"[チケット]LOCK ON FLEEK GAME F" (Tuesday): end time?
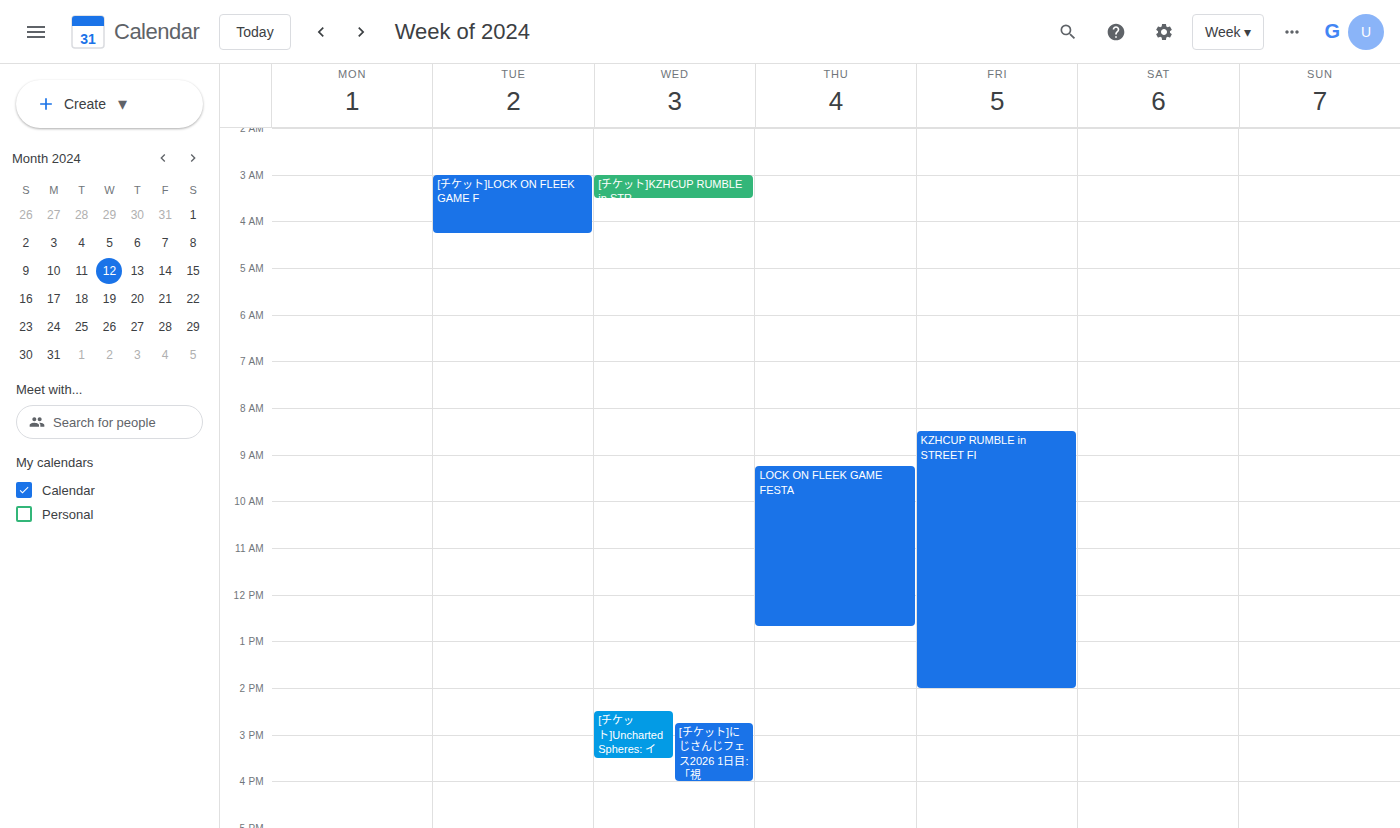
4:15 AM